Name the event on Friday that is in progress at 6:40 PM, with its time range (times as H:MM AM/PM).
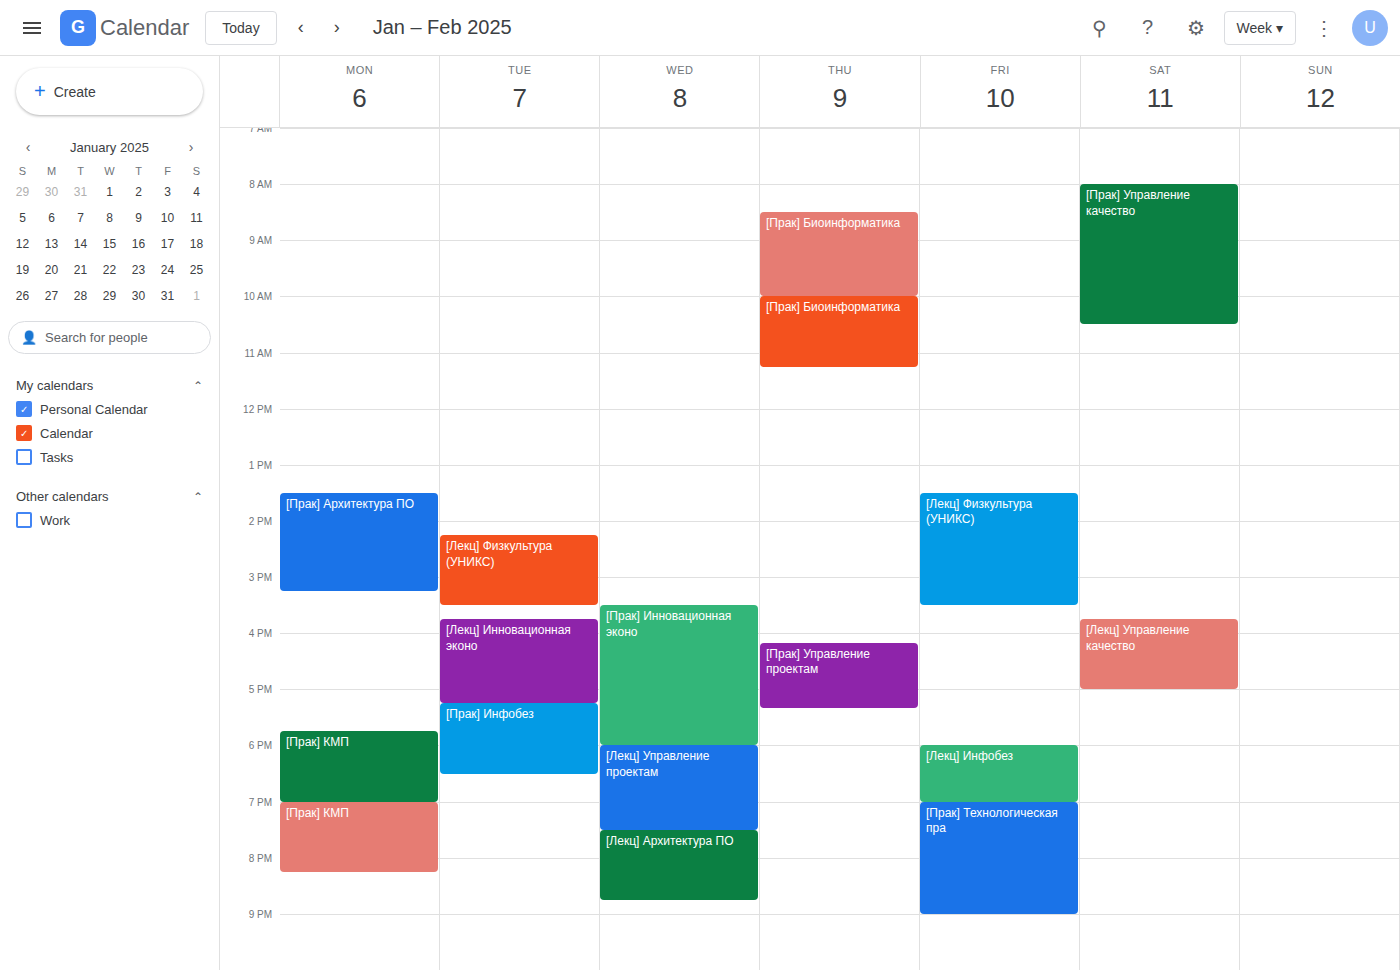
"[Лекц] Инфобез", 6:00 PM to 7:00 PM